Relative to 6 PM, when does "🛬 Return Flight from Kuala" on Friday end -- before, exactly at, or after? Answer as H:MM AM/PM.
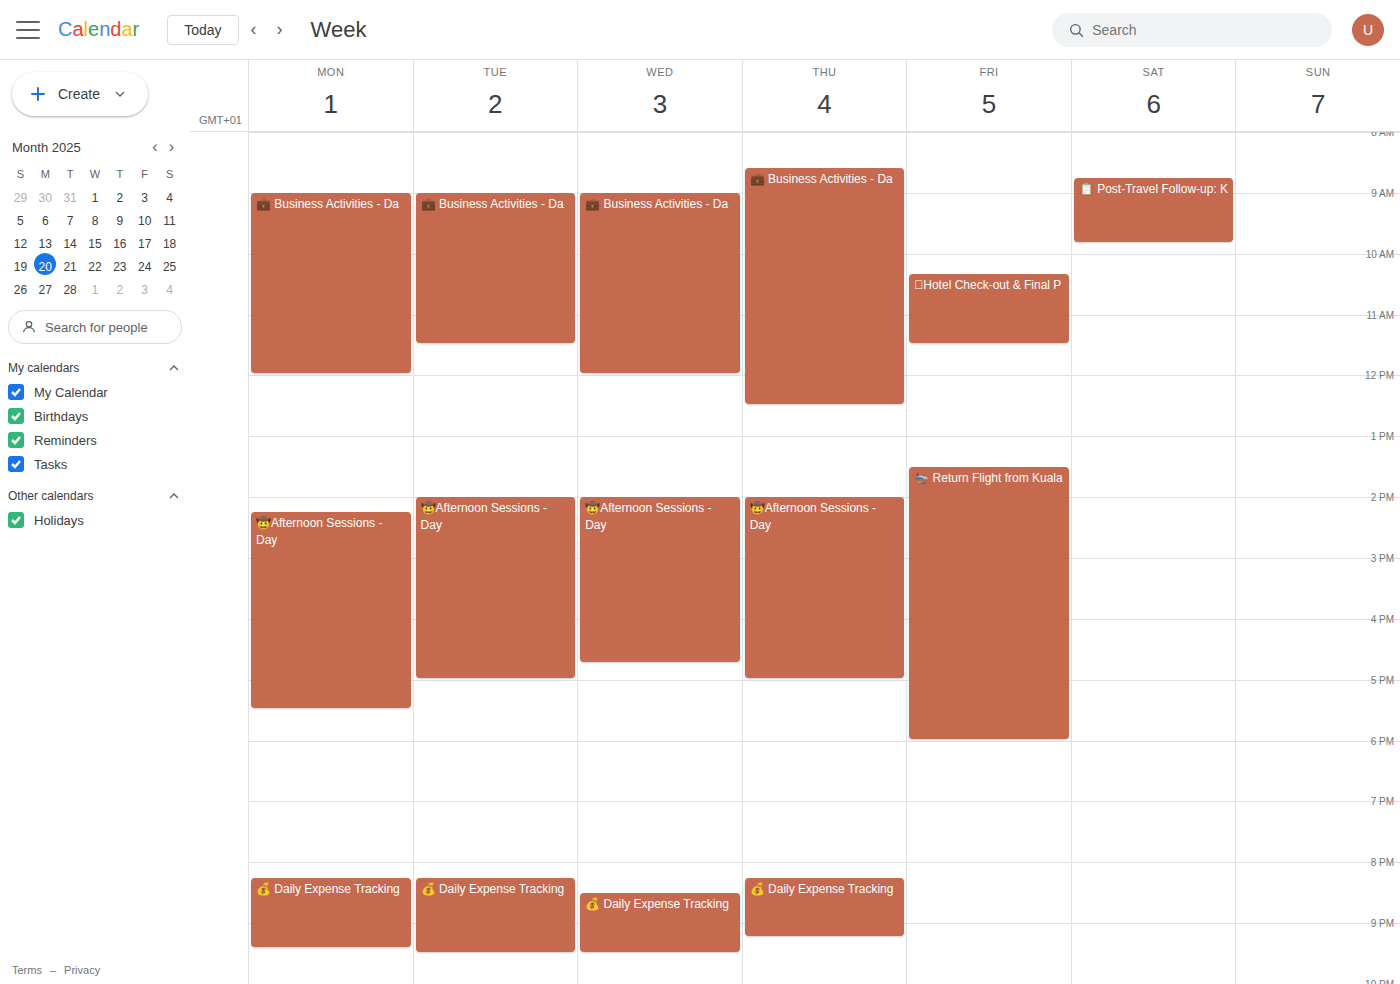
6:00 PM -- exactly at 6 PM, on the 6 PM line.